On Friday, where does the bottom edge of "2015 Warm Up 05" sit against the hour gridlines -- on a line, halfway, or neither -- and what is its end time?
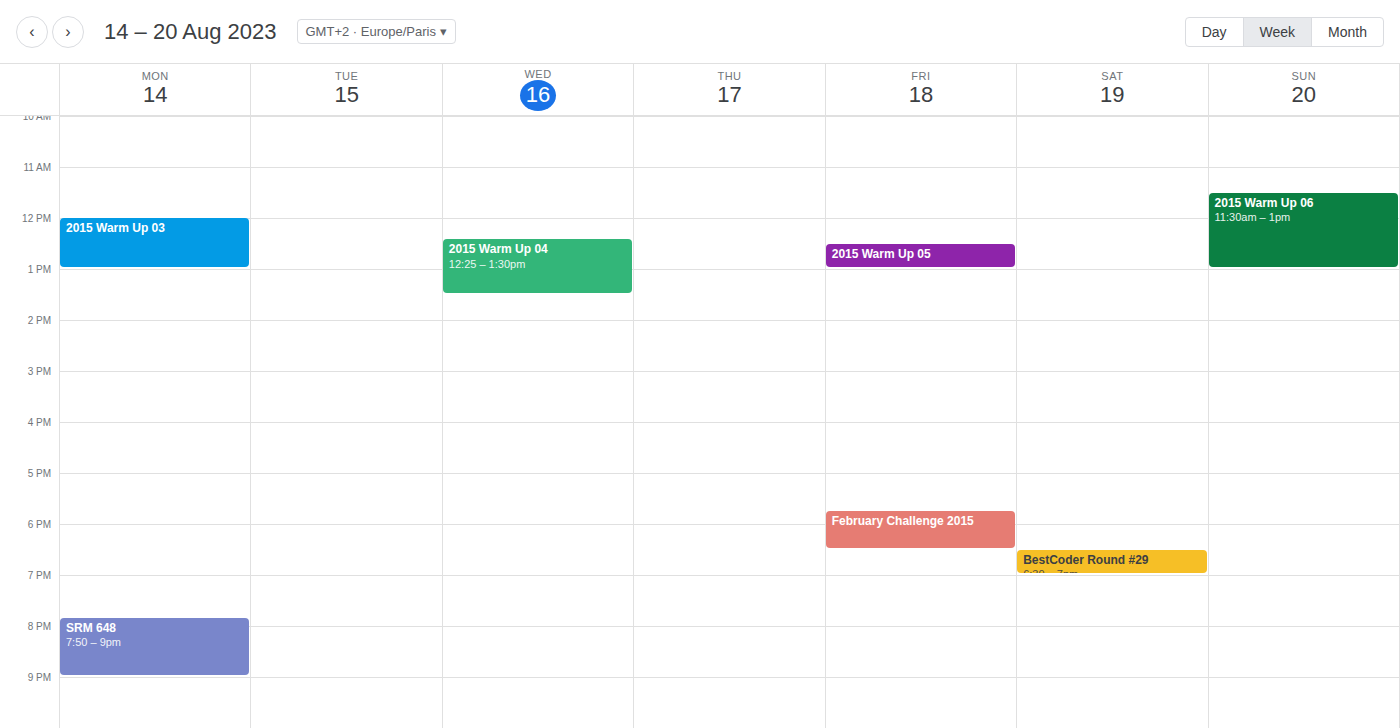
1:00 PM -- exactly on the 1 PM line.